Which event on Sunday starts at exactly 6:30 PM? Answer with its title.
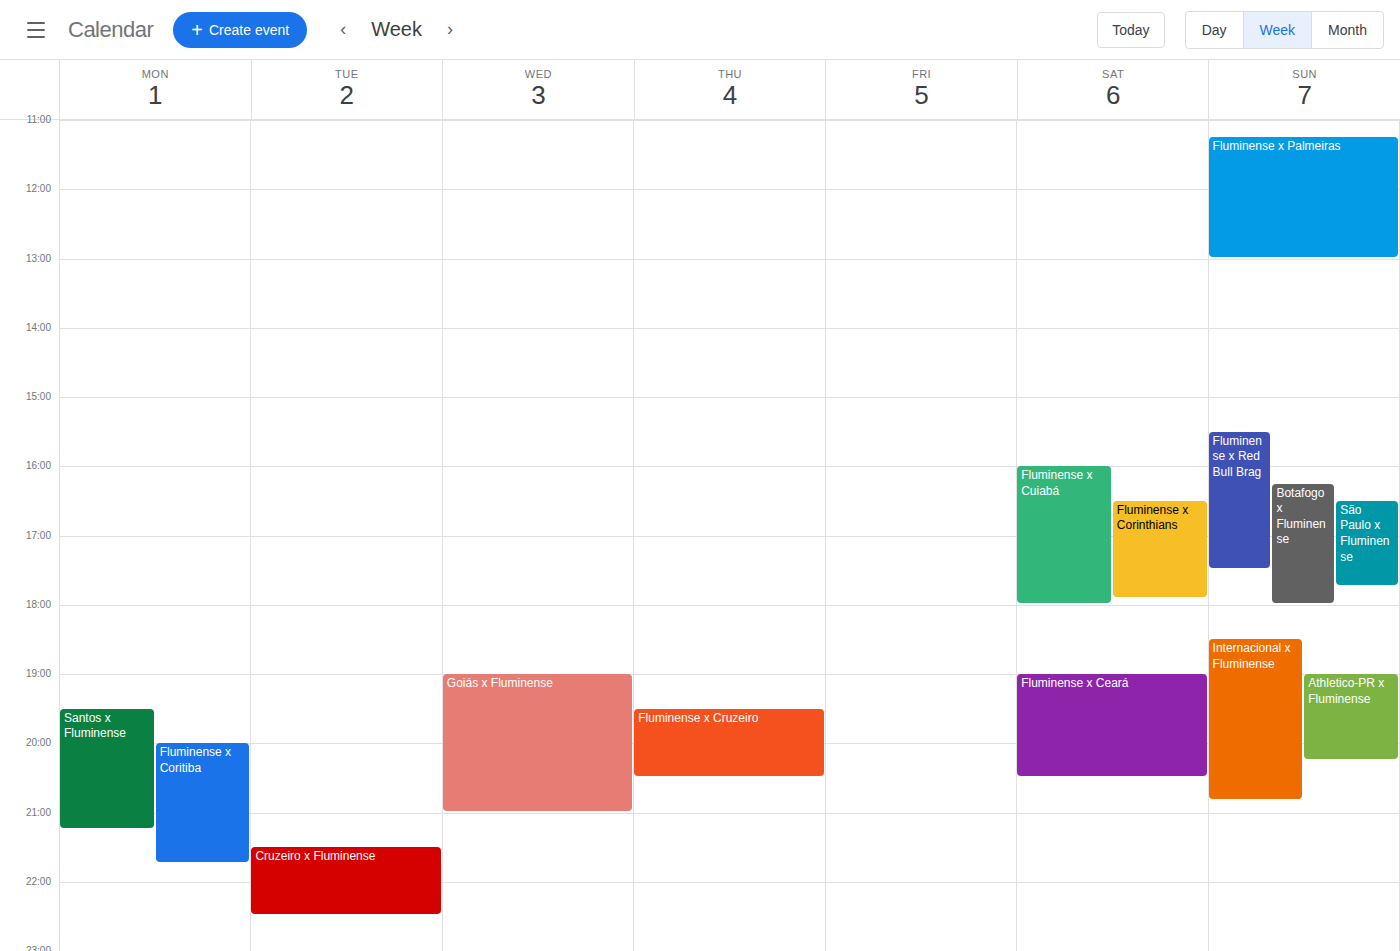
"Internacional x Fluminense"